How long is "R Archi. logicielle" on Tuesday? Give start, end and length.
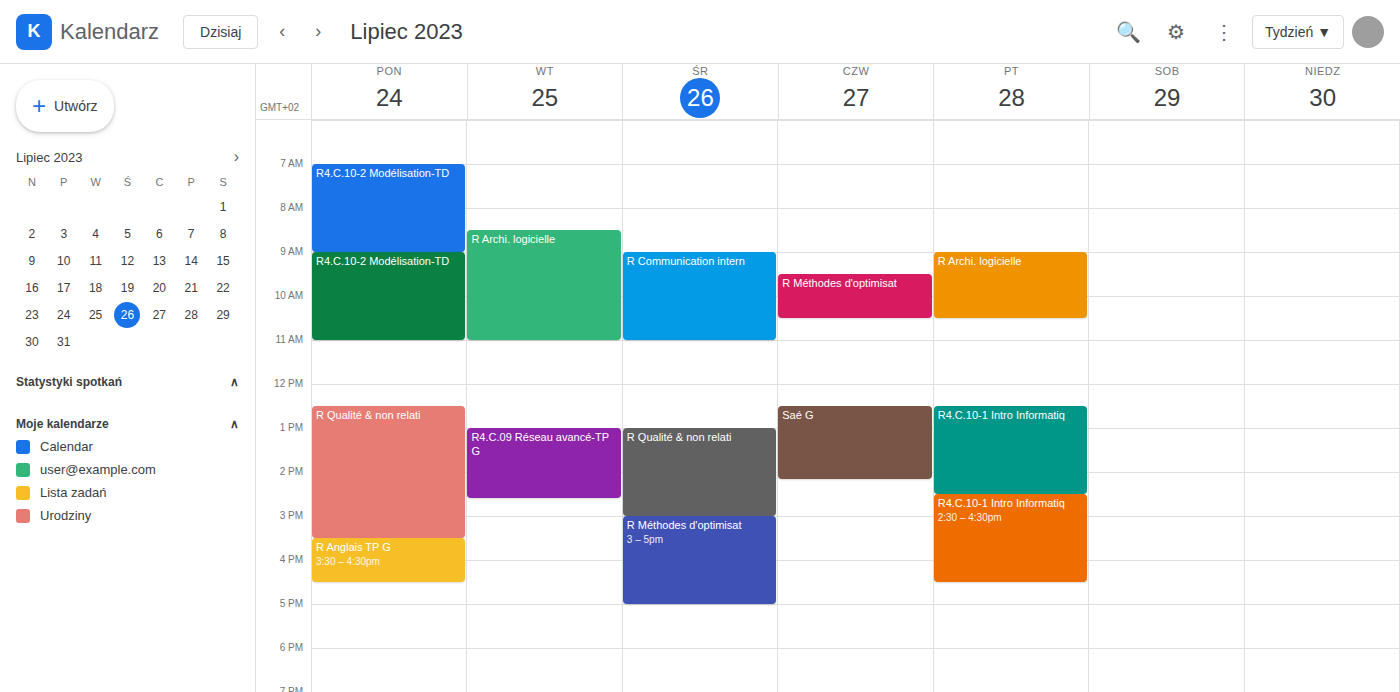
8:30 AM to 11:00 AM, 2 hours 30 minutes